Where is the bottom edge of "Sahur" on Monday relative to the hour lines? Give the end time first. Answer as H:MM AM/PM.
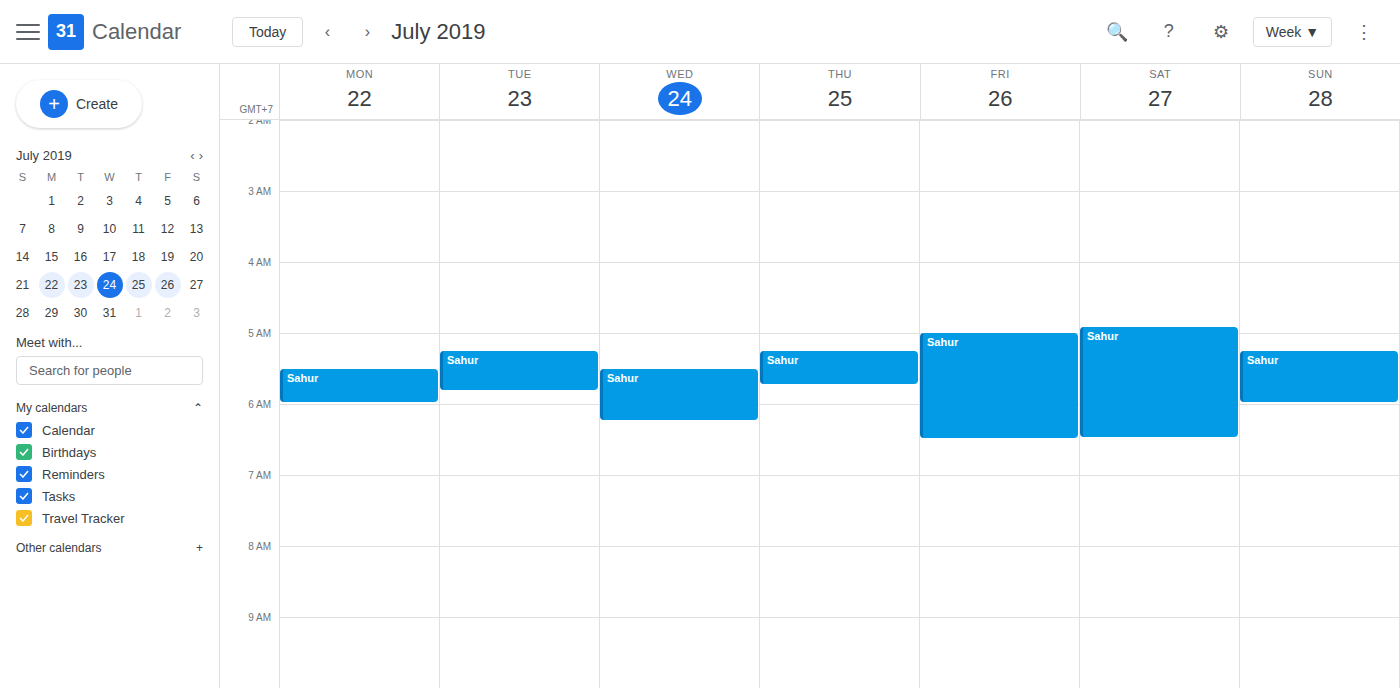
6:00 AM -- exactly on the 6 AM line.